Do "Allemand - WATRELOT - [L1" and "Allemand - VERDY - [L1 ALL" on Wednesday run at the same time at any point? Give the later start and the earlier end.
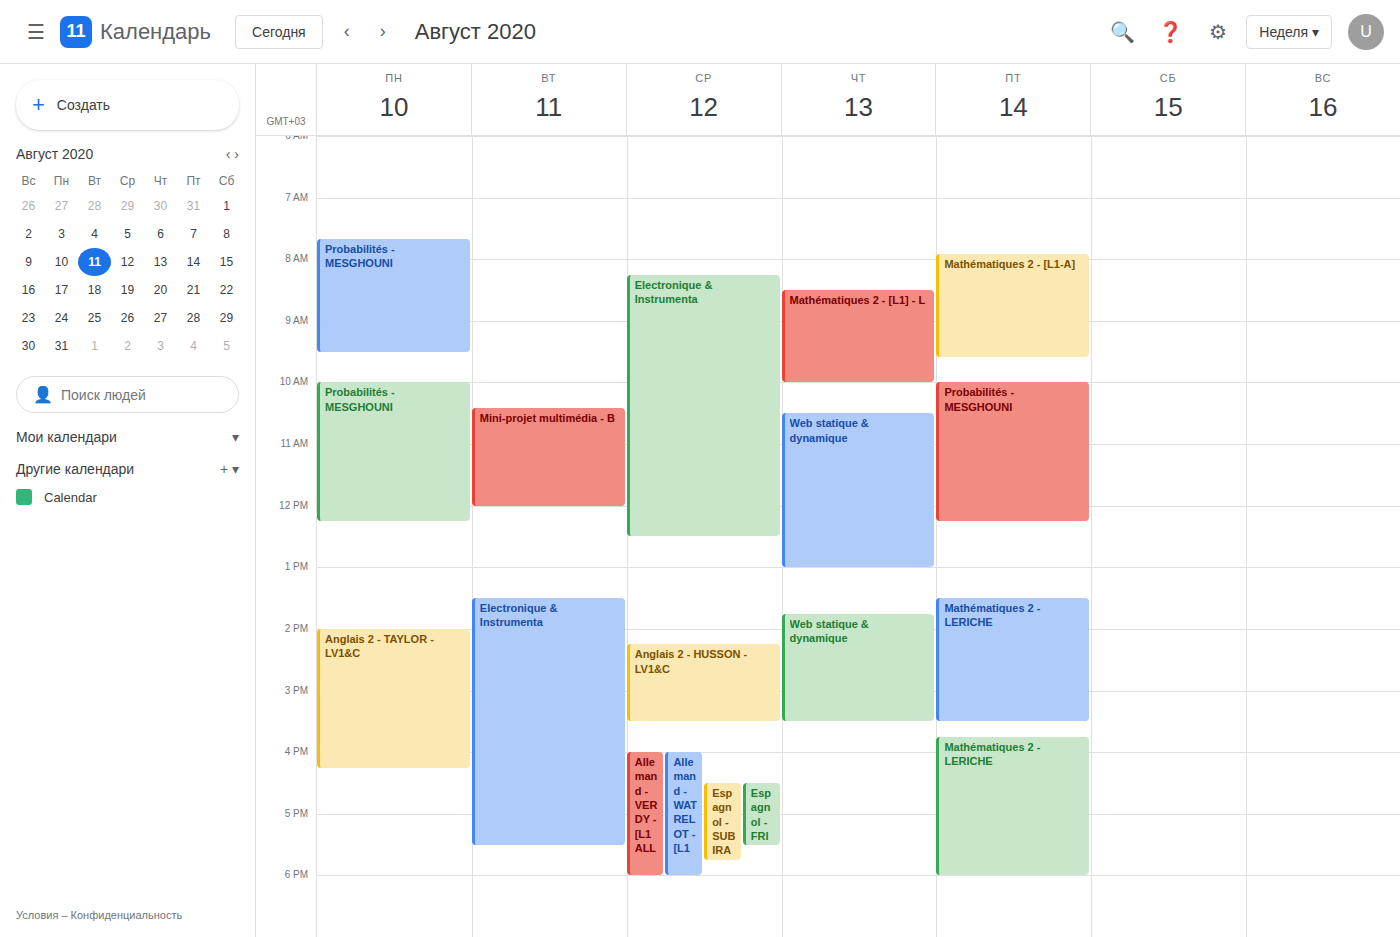
"Allemand - VERDY - [L1 ALL" runs 4:00 PM to 6:00 PM, inside "Allemand - WATRELOT - [L1" -- they overlap.